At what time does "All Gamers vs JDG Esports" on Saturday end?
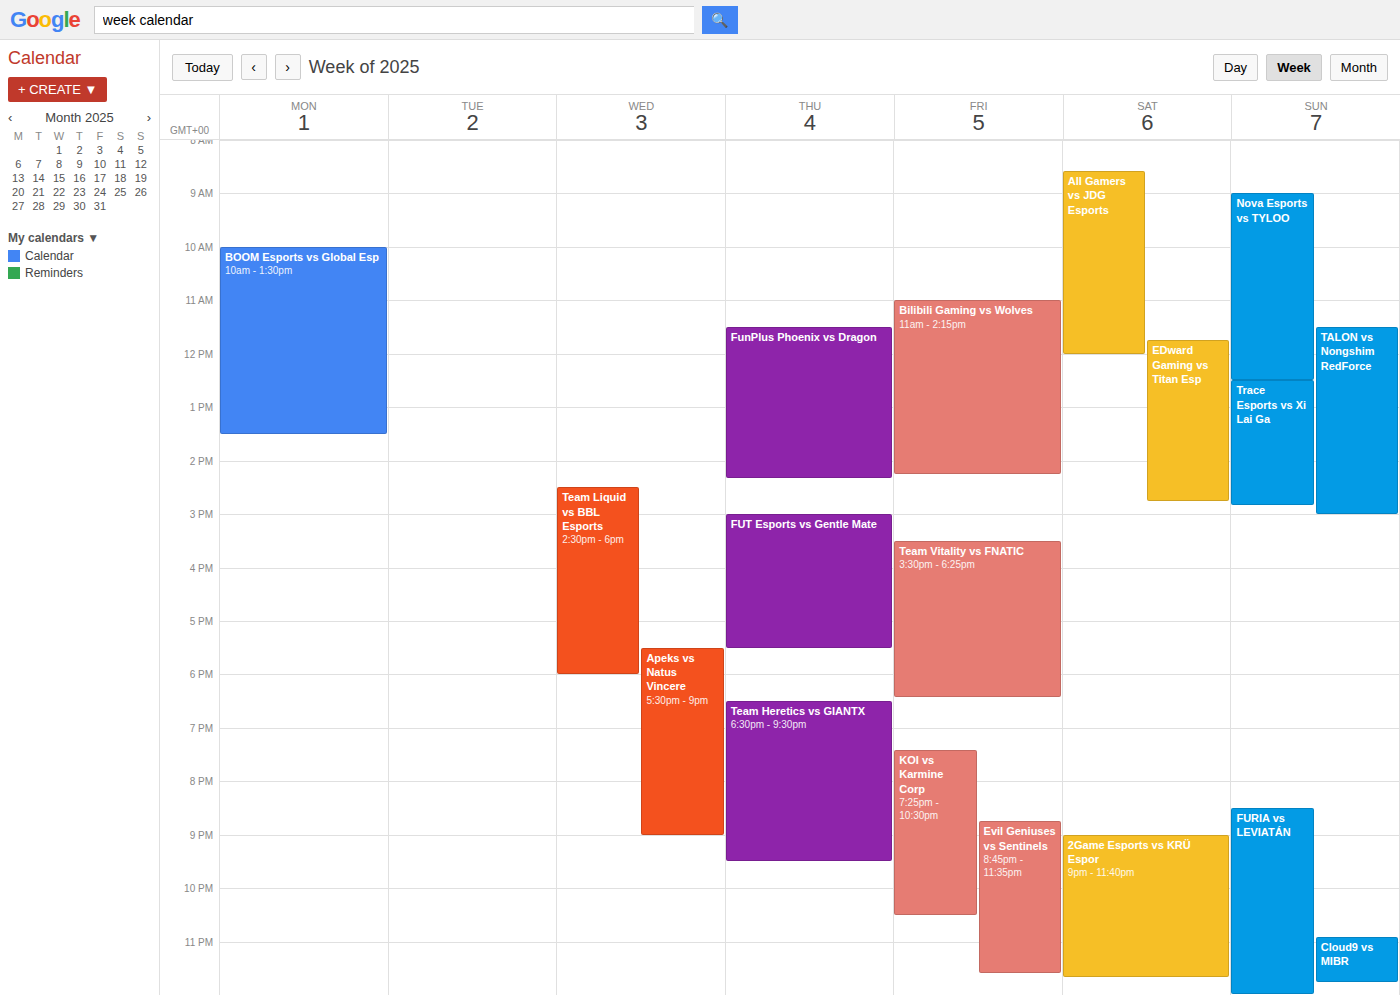
12:00 PM